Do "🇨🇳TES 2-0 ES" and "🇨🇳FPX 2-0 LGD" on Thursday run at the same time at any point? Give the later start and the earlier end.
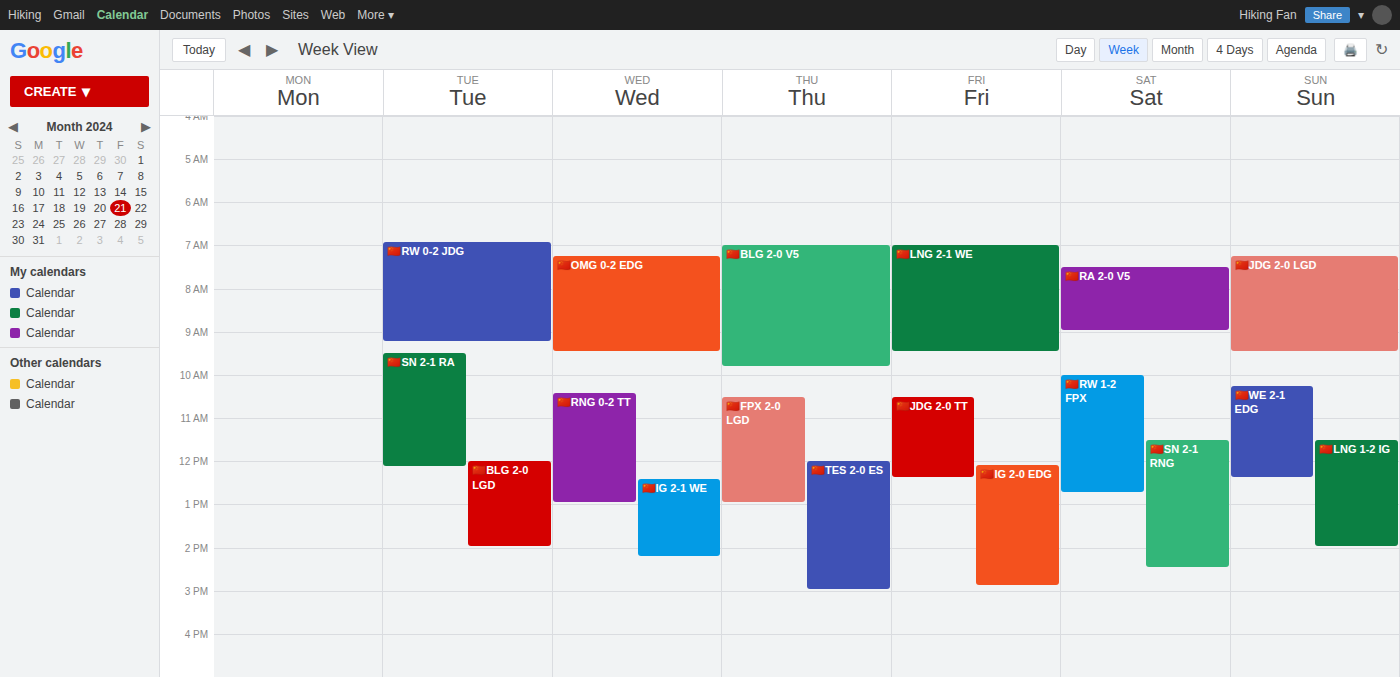
"🇨🇳TES 2-0 ES" starts at 12:00 PM, before "🇨🇳FPX 2-0 LGD" ends at 1:00 PM -- they overlap.